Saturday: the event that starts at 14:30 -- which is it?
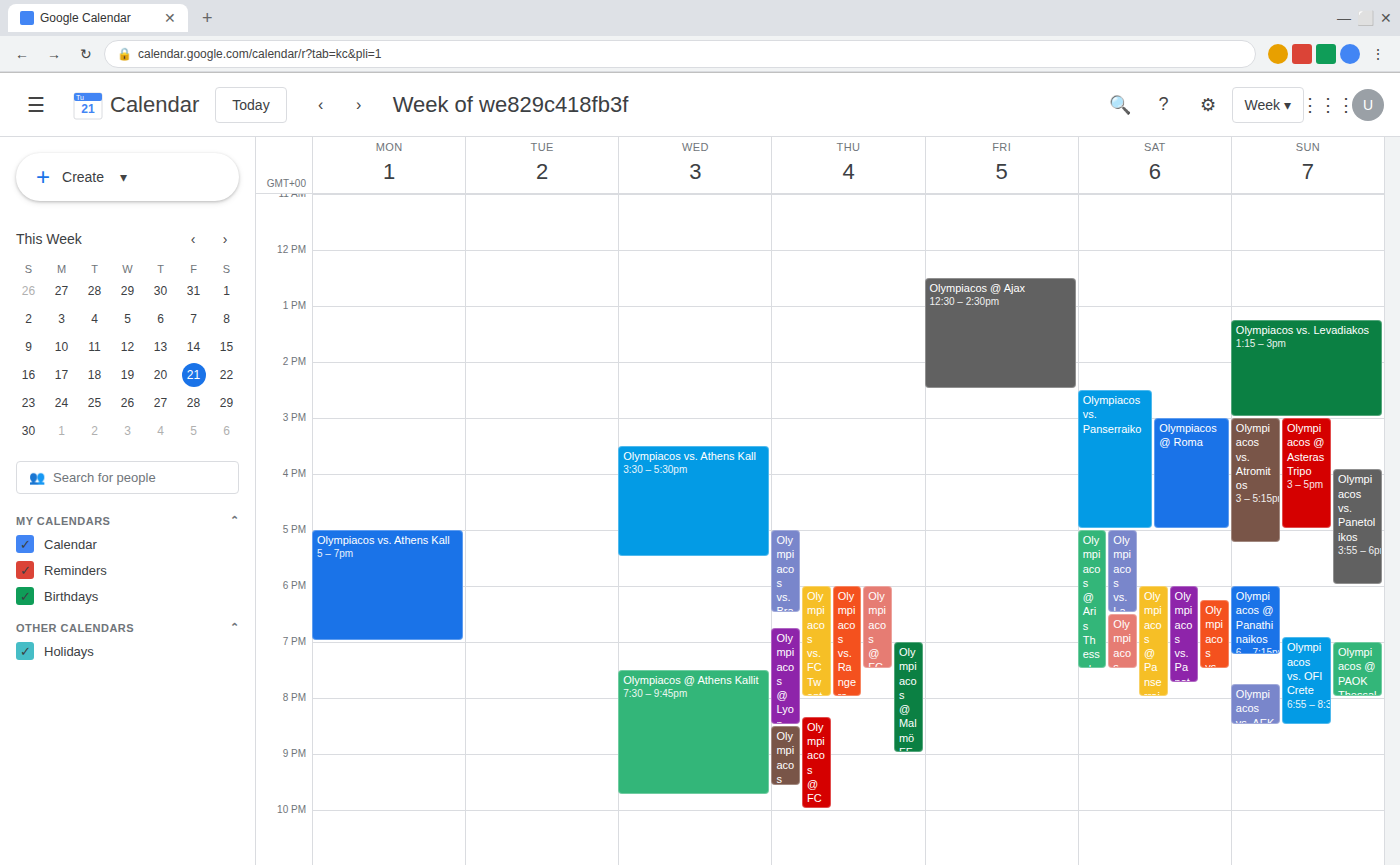
"Olympiacos vs. Panserraiko"